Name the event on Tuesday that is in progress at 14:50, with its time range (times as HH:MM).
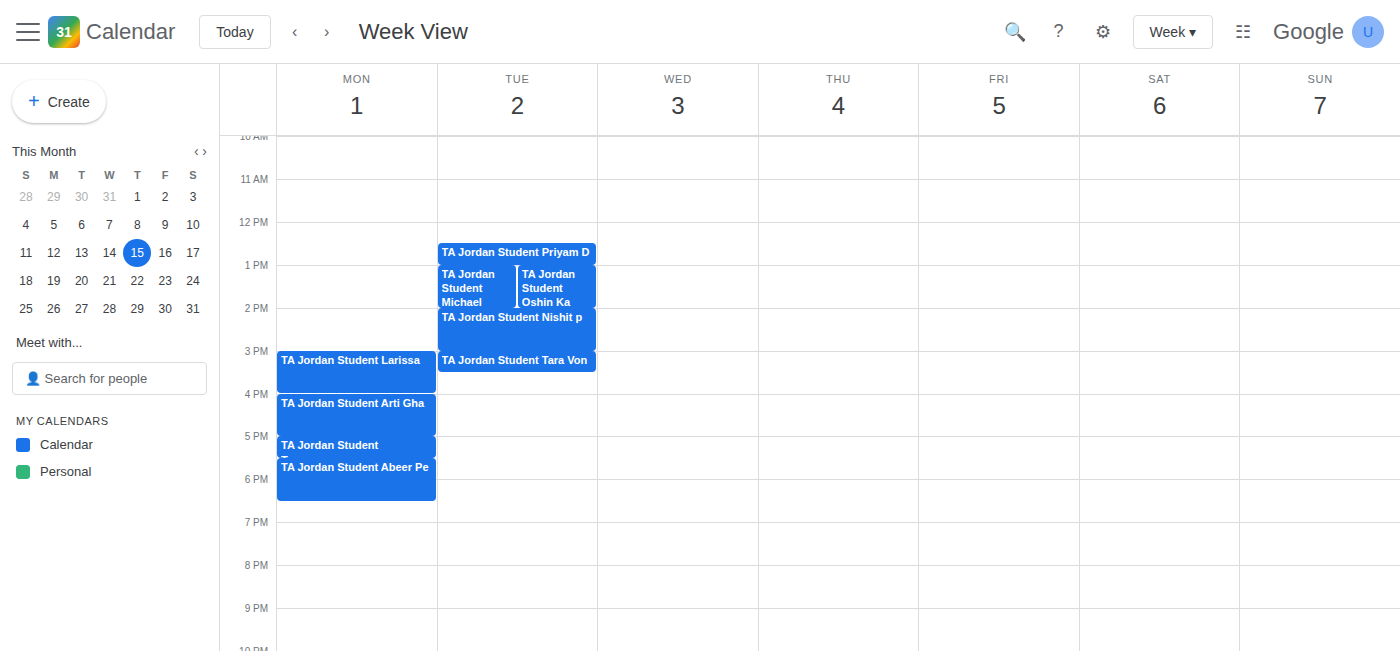
"TA Jordan Student Nishit p", 14:00 to 15:00